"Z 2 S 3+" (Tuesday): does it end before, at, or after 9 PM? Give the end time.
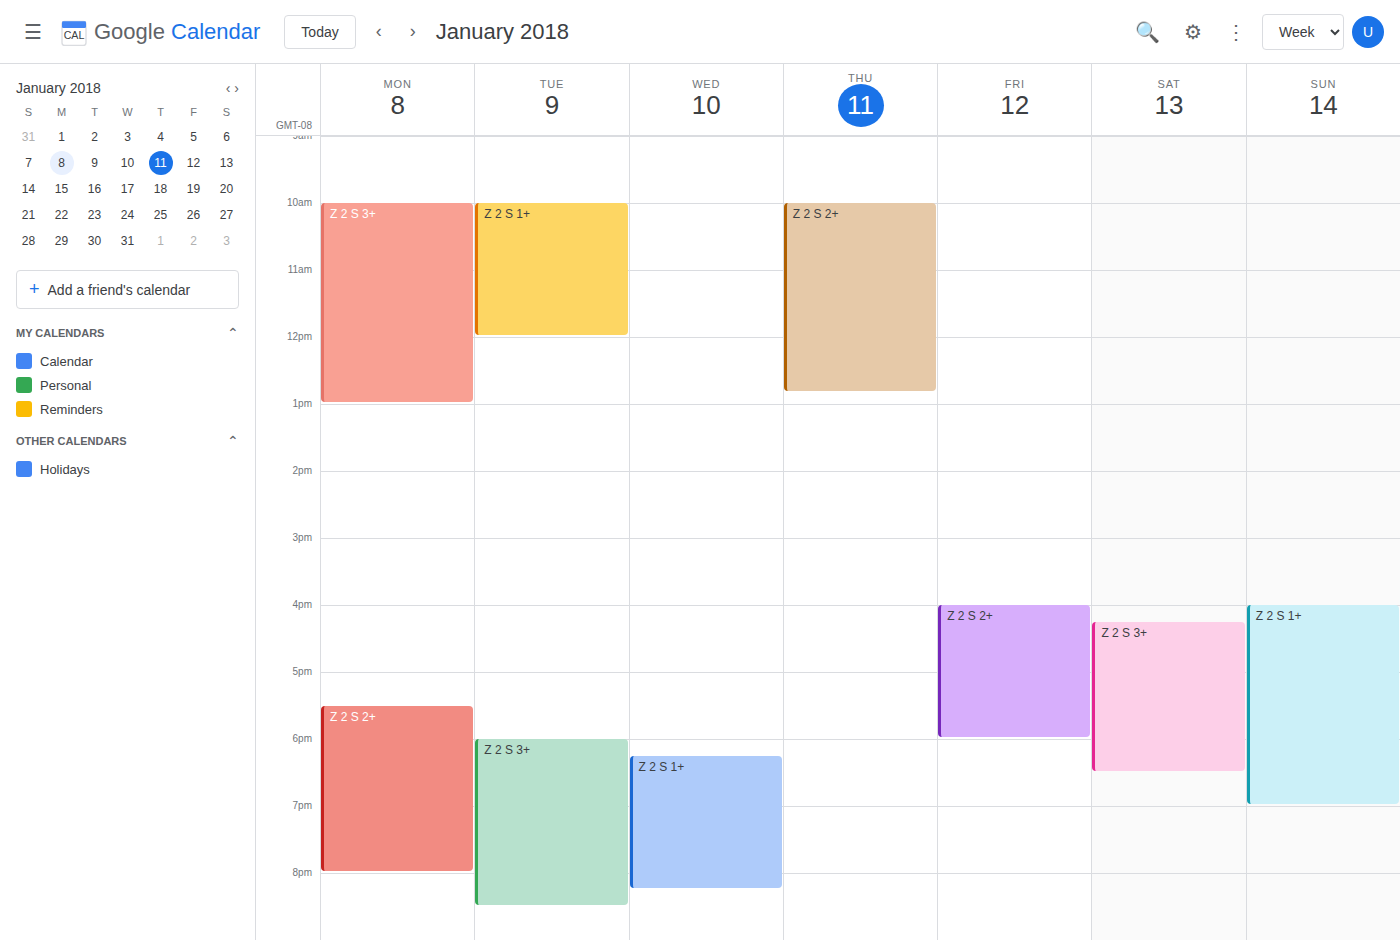
8:30 PM -- before 9 PM, 30 minutes above the 9 PM line.